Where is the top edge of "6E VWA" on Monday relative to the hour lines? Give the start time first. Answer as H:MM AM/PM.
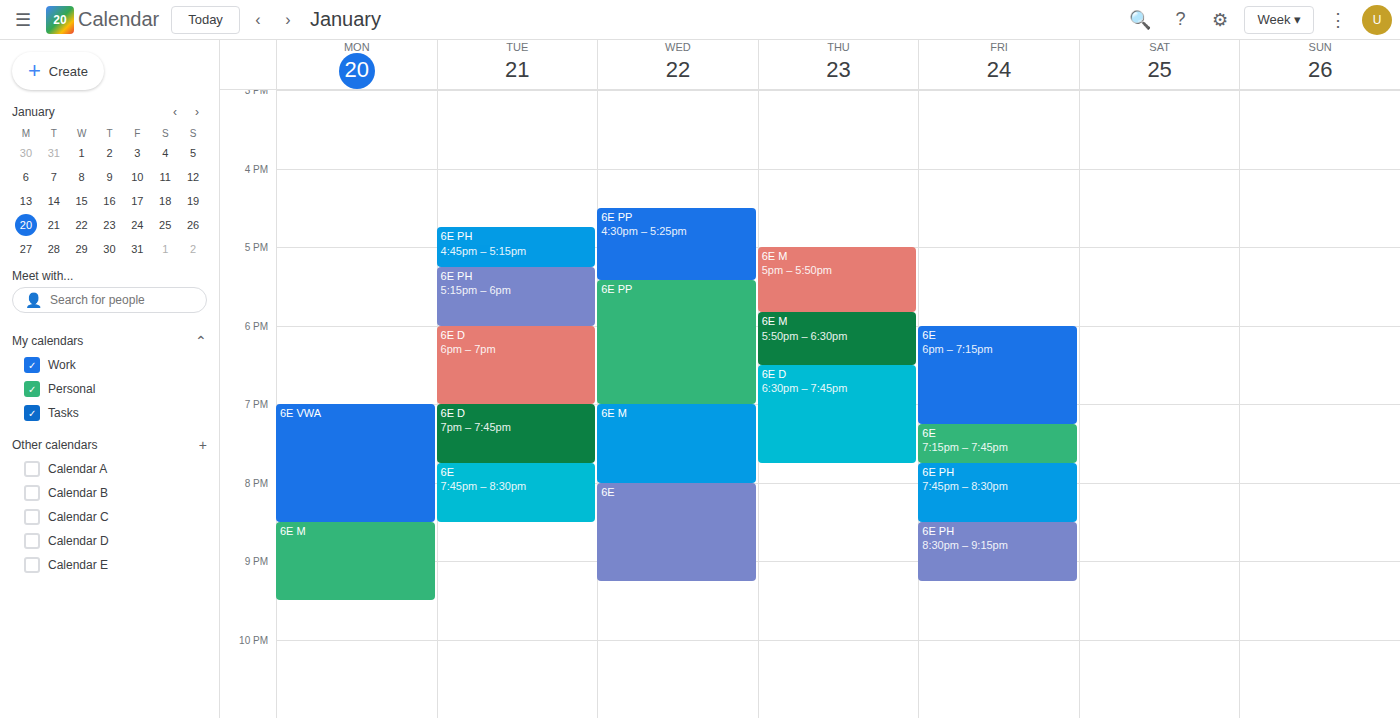
7:00 PM -- exactly on the 7 PM line.